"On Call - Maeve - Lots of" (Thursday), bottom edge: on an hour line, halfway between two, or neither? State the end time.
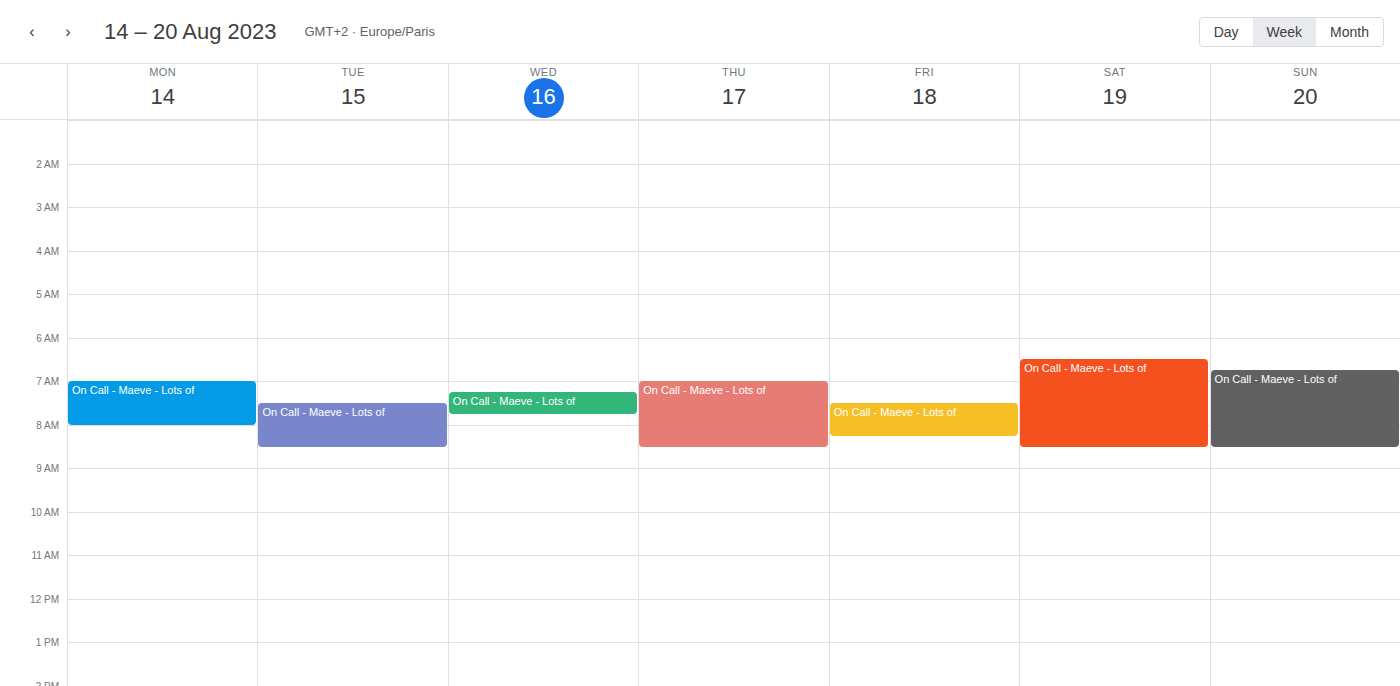
8:30 AM -- halfway between the 8 AM and 9 AM lines.